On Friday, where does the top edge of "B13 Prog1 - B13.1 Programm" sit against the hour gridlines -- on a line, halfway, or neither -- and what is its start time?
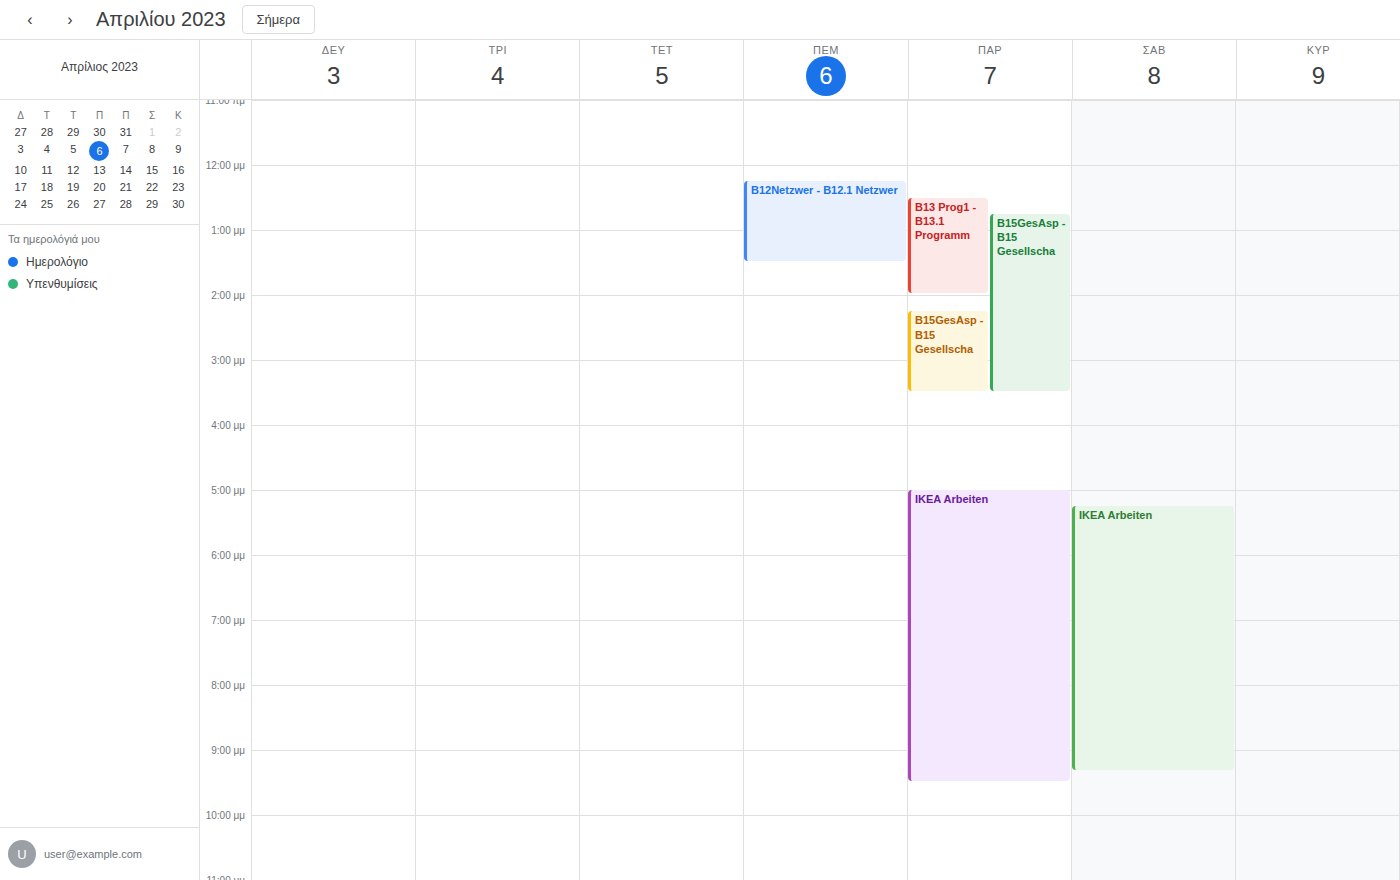
12:30 PM -- halfway between the 12 PM and 1 PM lines.